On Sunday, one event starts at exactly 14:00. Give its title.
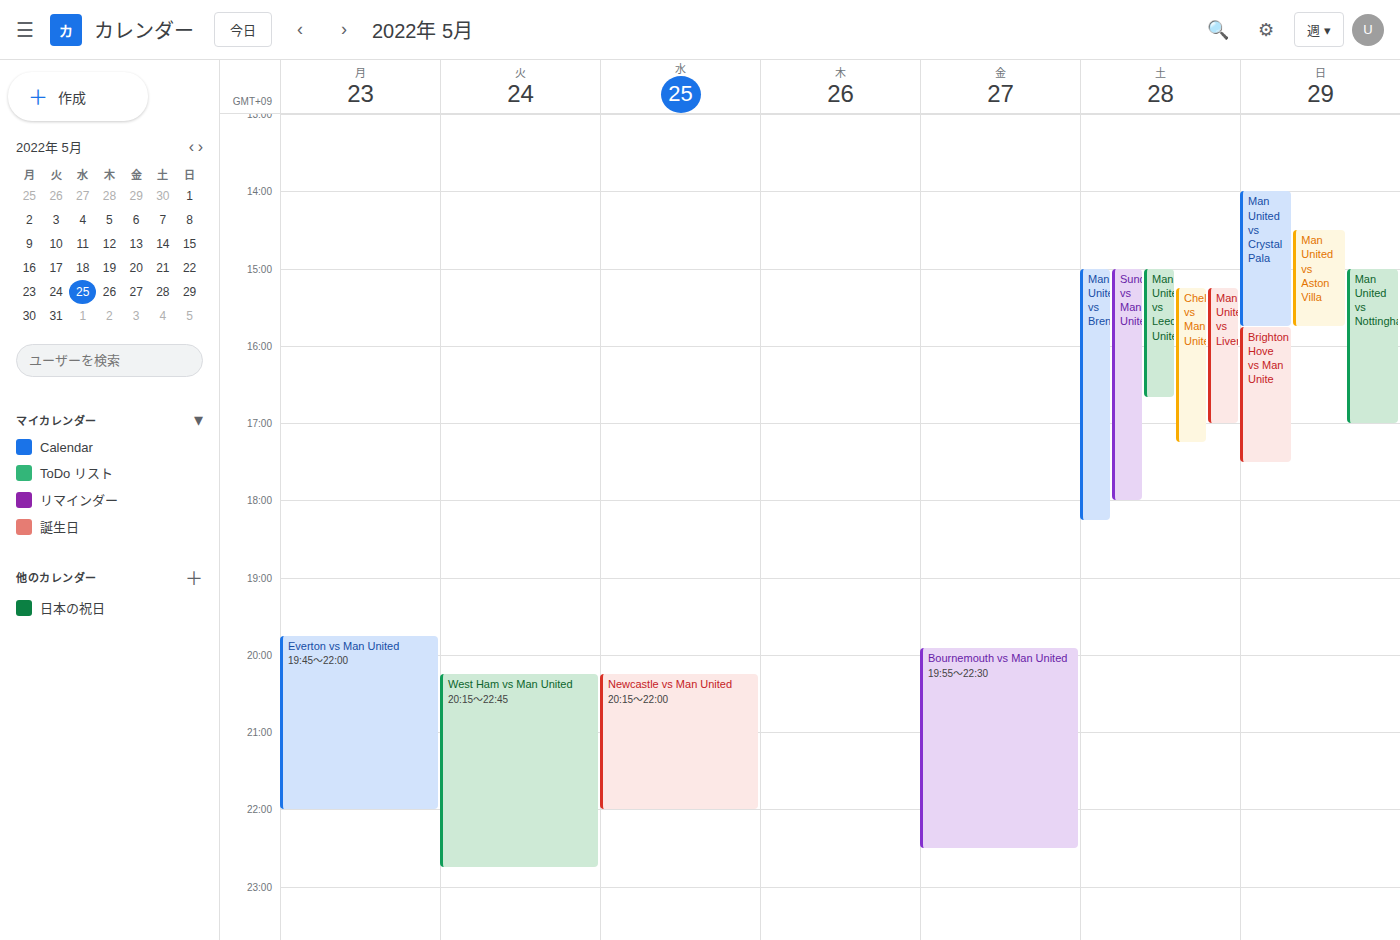
"Man United vs Crystal Pala"